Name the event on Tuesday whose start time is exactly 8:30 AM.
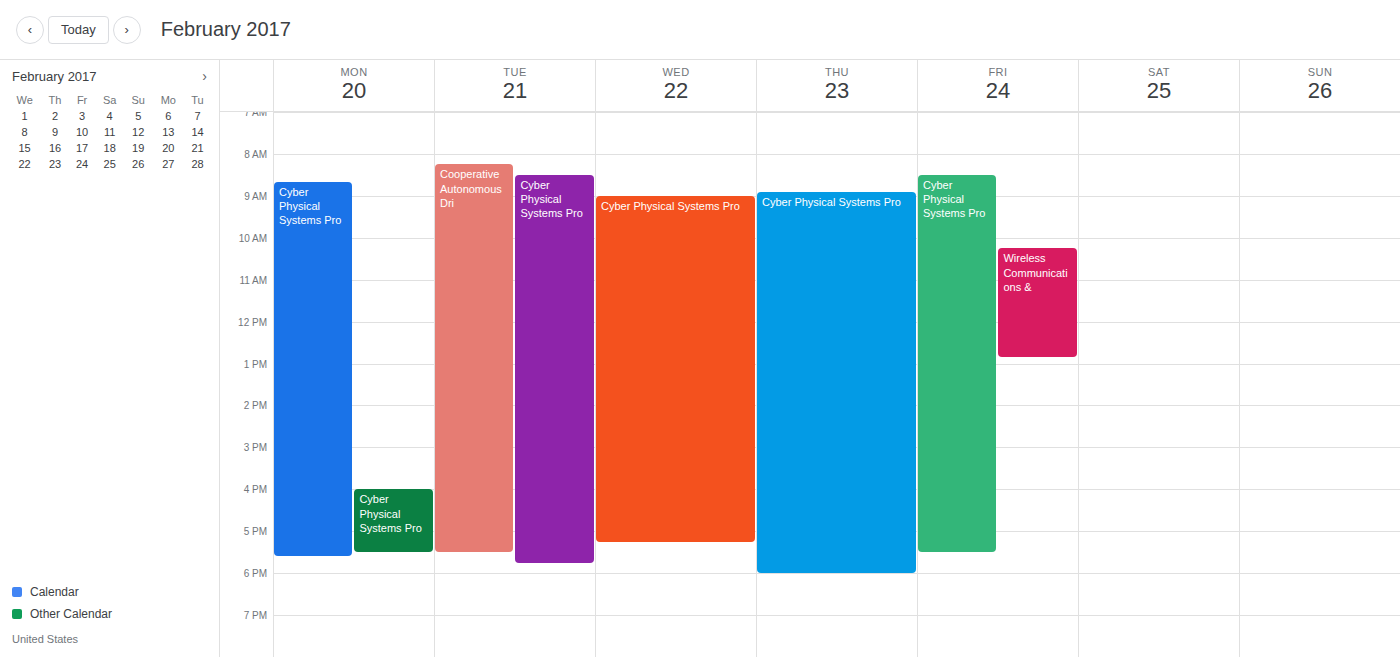
"Cyber Physical Systems Pro"